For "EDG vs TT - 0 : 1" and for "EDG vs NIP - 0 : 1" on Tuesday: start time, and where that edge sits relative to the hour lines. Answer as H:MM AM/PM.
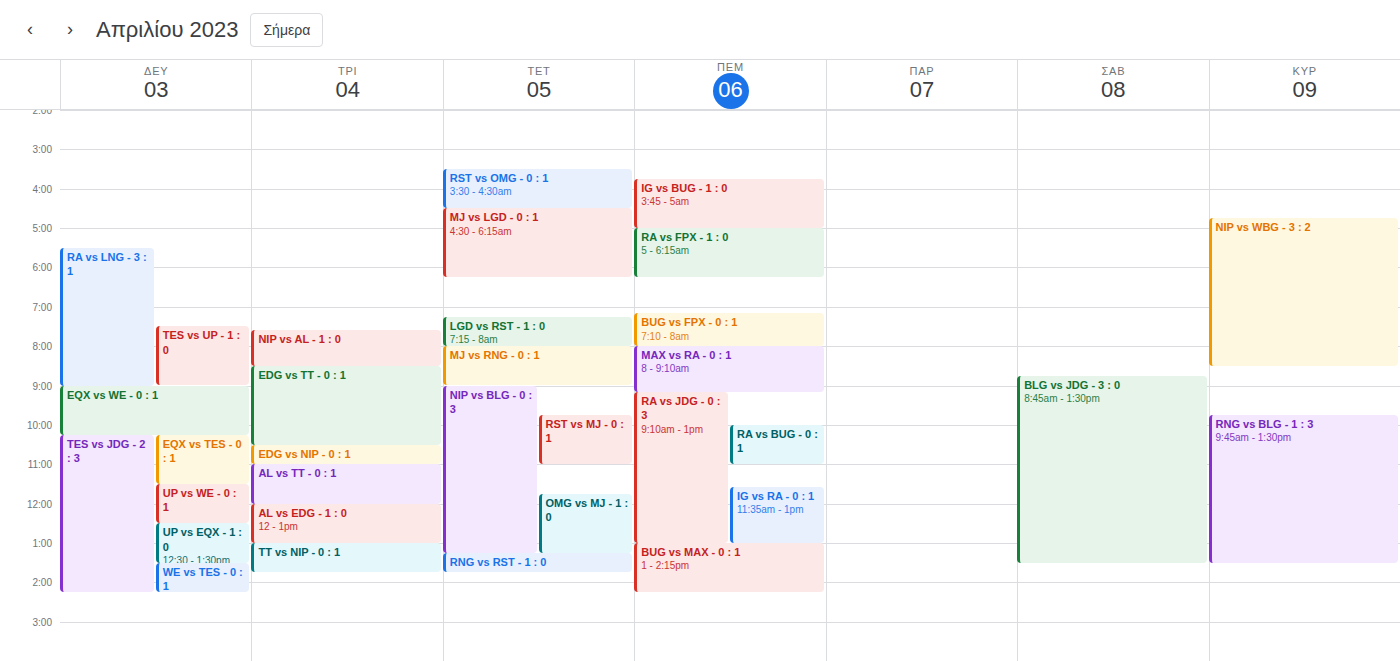
"EDG vs TT - 0 : 1": 8:30 AM, halfway between the 8 AM and 9 AM lines. "EDG vs NIP - 0 : 1": 10:30 AM, halfway between the 10 AM and 11 AM lines.